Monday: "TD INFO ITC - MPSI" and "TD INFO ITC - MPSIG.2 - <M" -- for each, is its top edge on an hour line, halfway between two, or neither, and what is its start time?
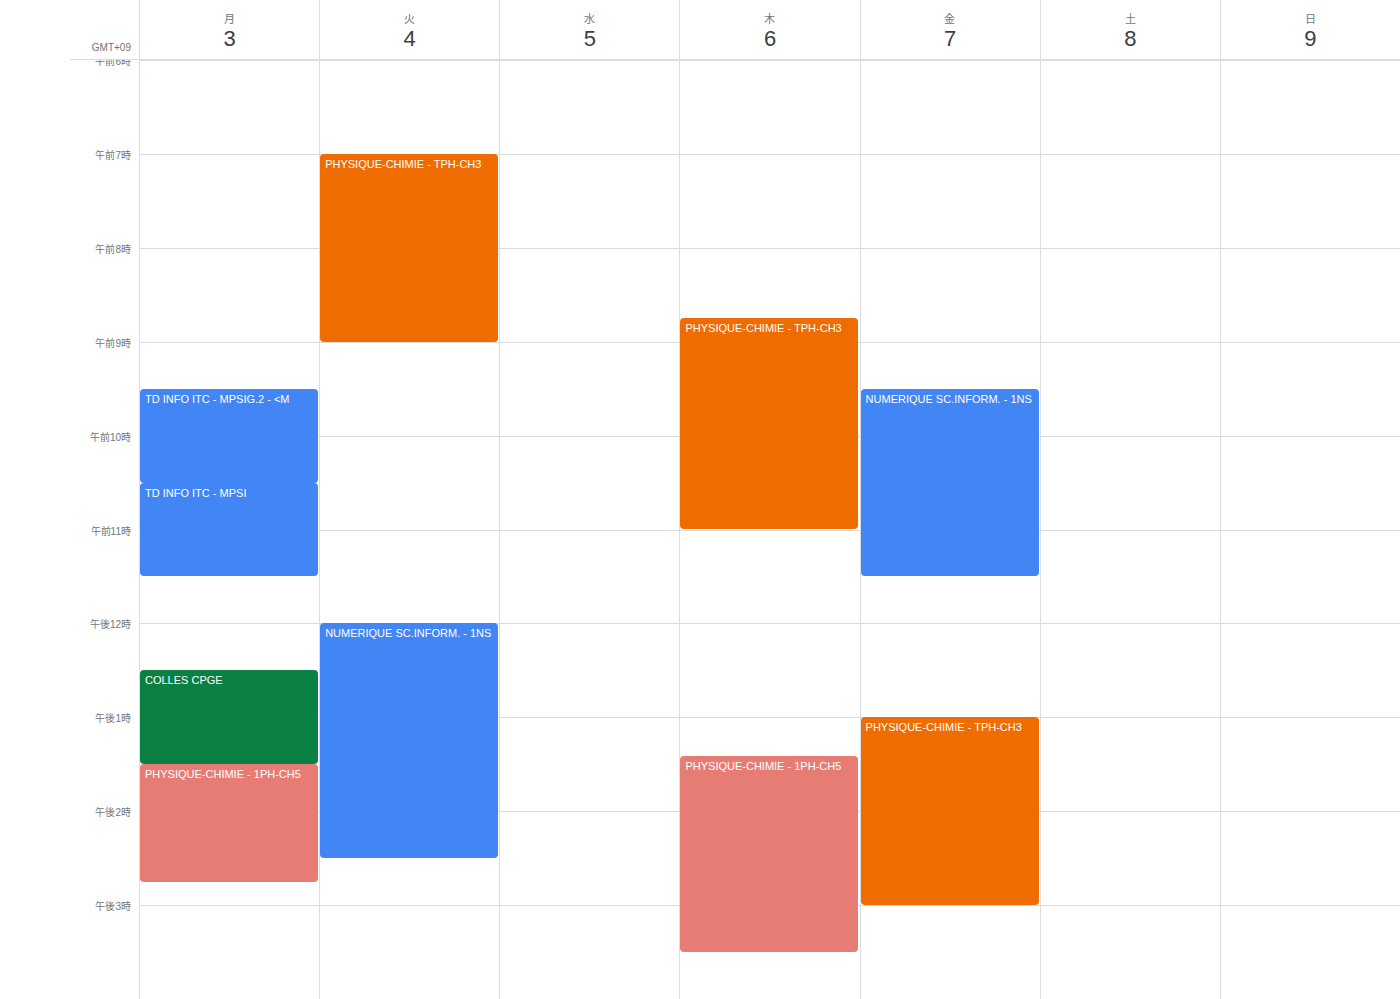
"TD INFO ITC - MPSI": 10:30 AM, halfway between the 10 AM and 11 AM lines. "TD INFO ITC - MPSIG.2 - <M": 9:30 AM, halfway between the 9 AM and 10 AM lines.